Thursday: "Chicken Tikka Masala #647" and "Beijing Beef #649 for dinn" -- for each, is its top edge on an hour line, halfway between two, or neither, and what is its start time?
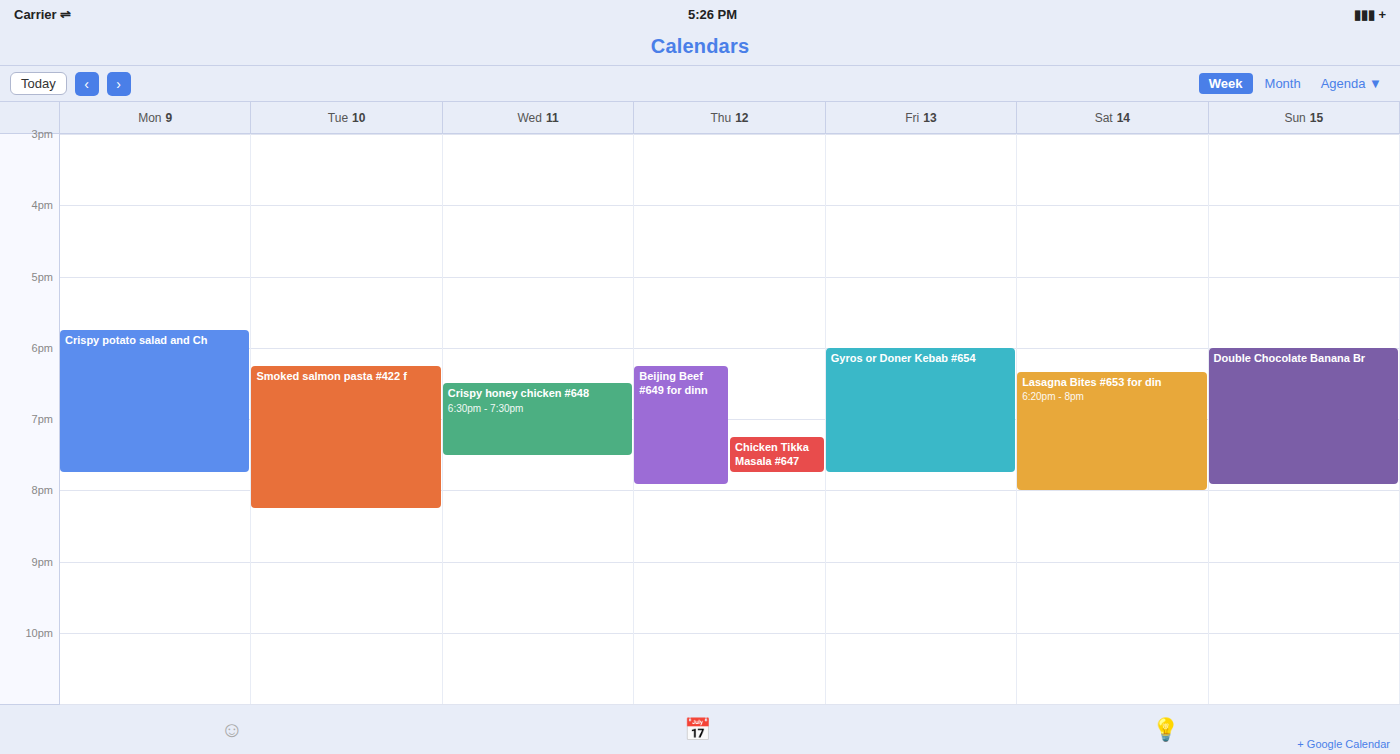
"Chicken Tikka Masala #647": 19:15, neither: a quarter of the way from the 19:00 line to the 20:00 line. "Beijing Beef #649 for dinn": 18:15, neither: a quarter of the way from the 18:00 line to the 19:00 line.